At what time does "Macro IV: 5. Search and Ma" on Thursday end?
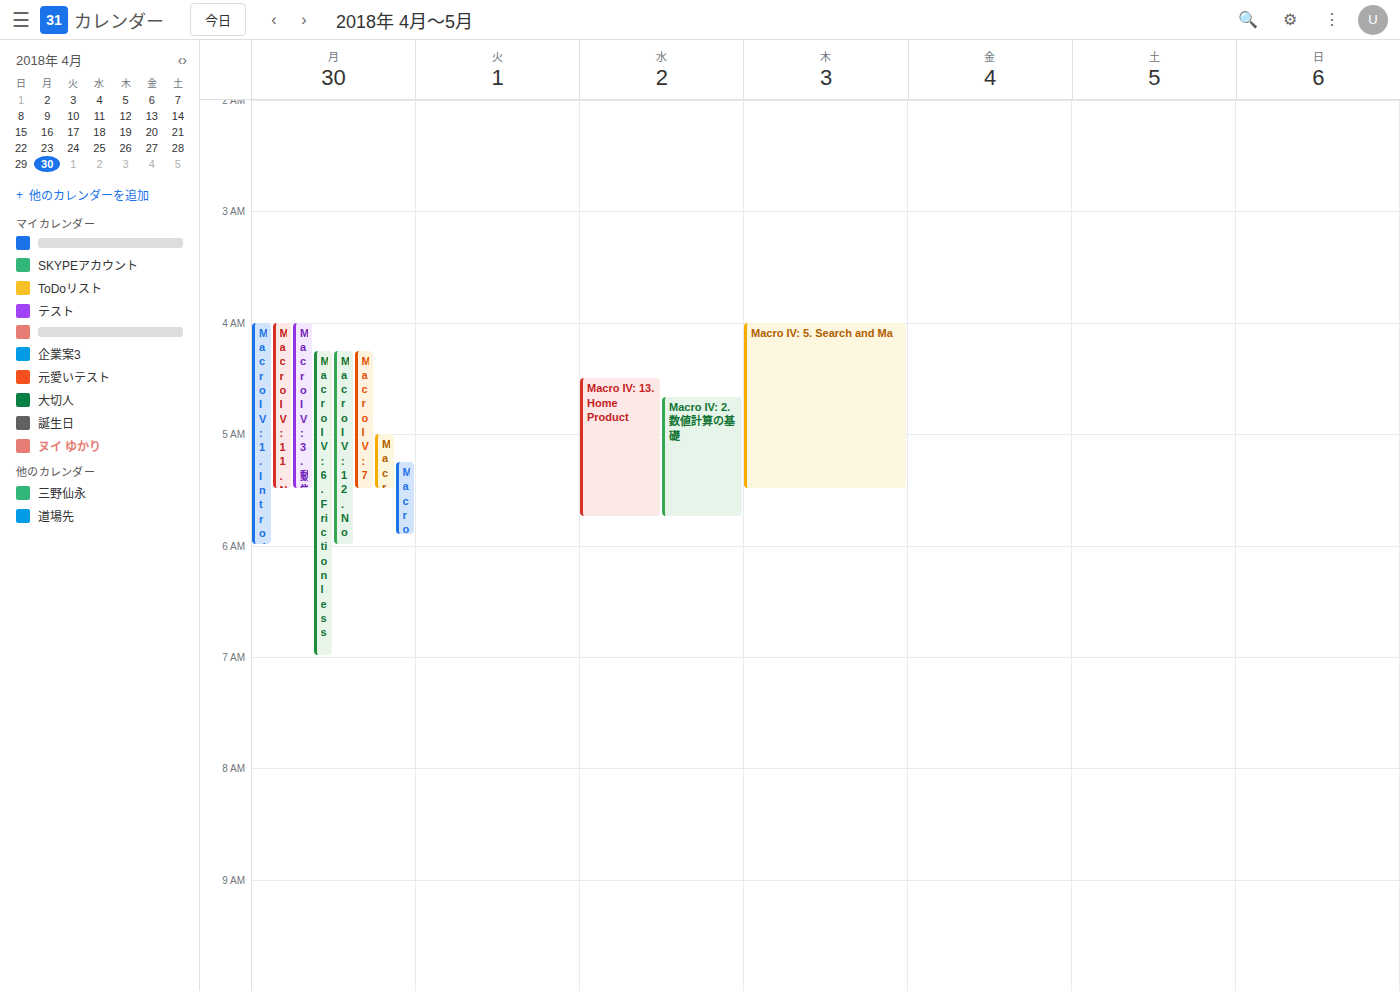
5:30 AM